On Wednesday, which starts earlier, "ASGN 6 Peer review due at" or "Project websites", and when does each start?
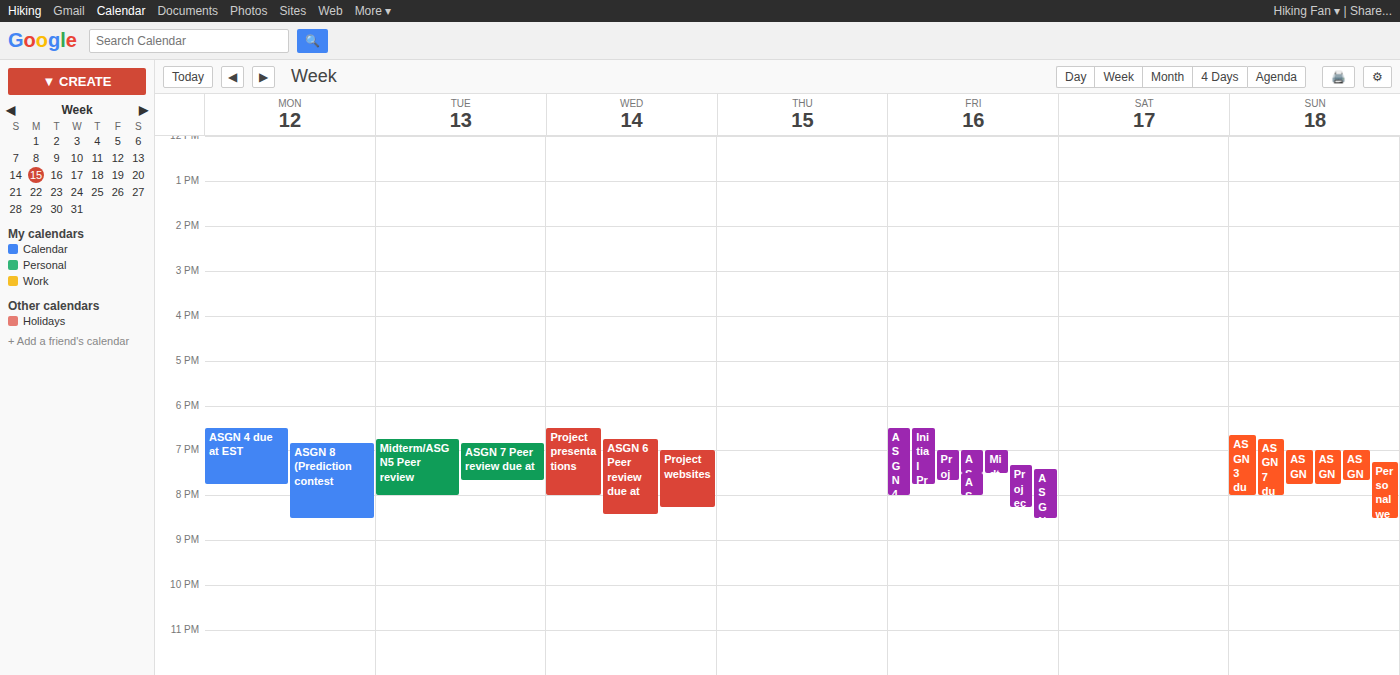
"ASGN 6 Peer review due at" 6:45 PM; "Project websites" 7:00 PM.